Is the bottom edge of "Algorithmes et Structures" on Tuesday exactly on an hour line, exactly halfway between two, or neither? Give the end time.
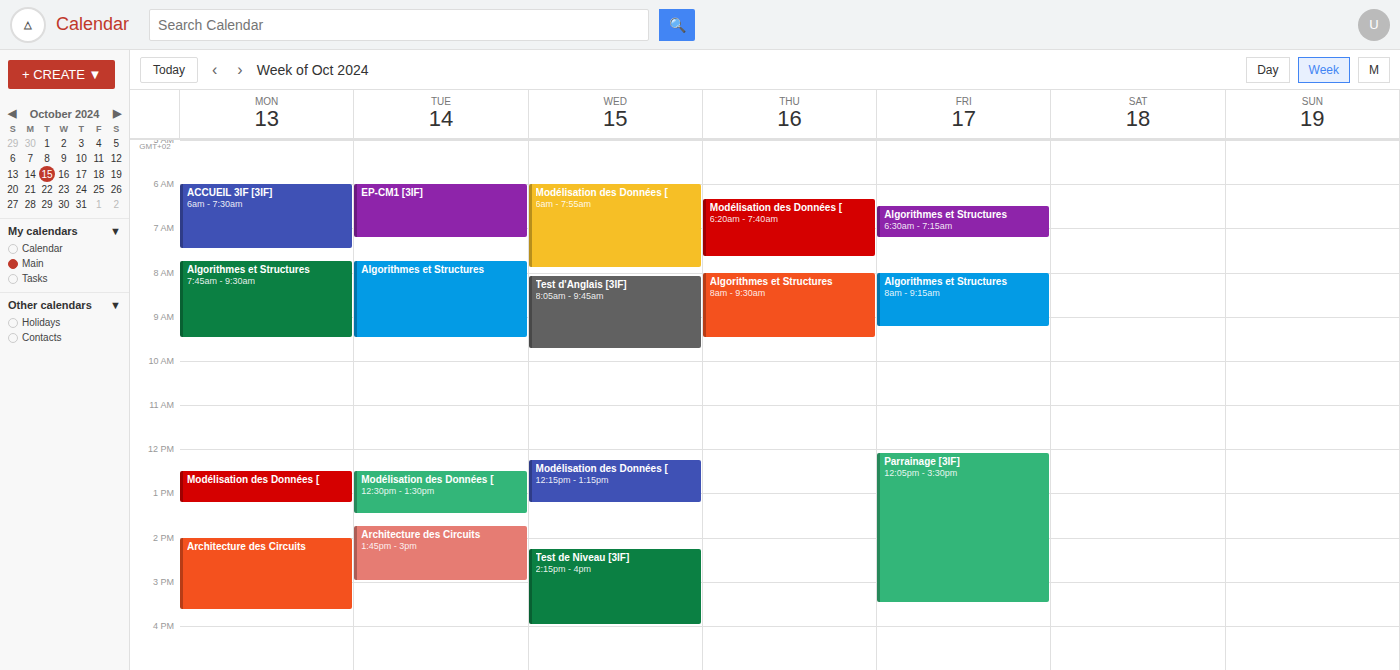
9:30 AM -- halfway between the 9 AM and 10 AM lines.